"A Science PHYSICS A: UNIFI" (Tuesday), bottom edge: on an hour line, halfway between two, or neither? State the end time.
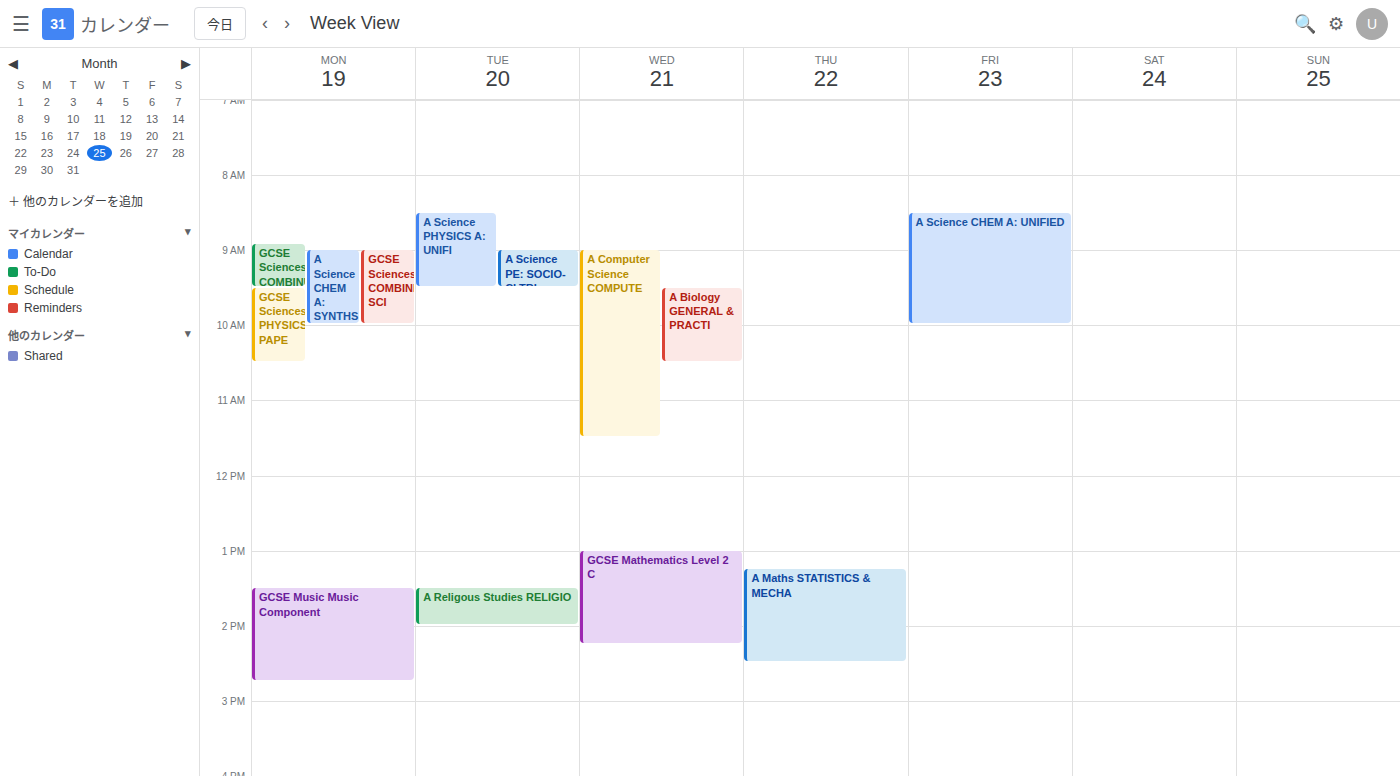
9:30 AM -- halfway between the 9 AM and 10 AM lines.